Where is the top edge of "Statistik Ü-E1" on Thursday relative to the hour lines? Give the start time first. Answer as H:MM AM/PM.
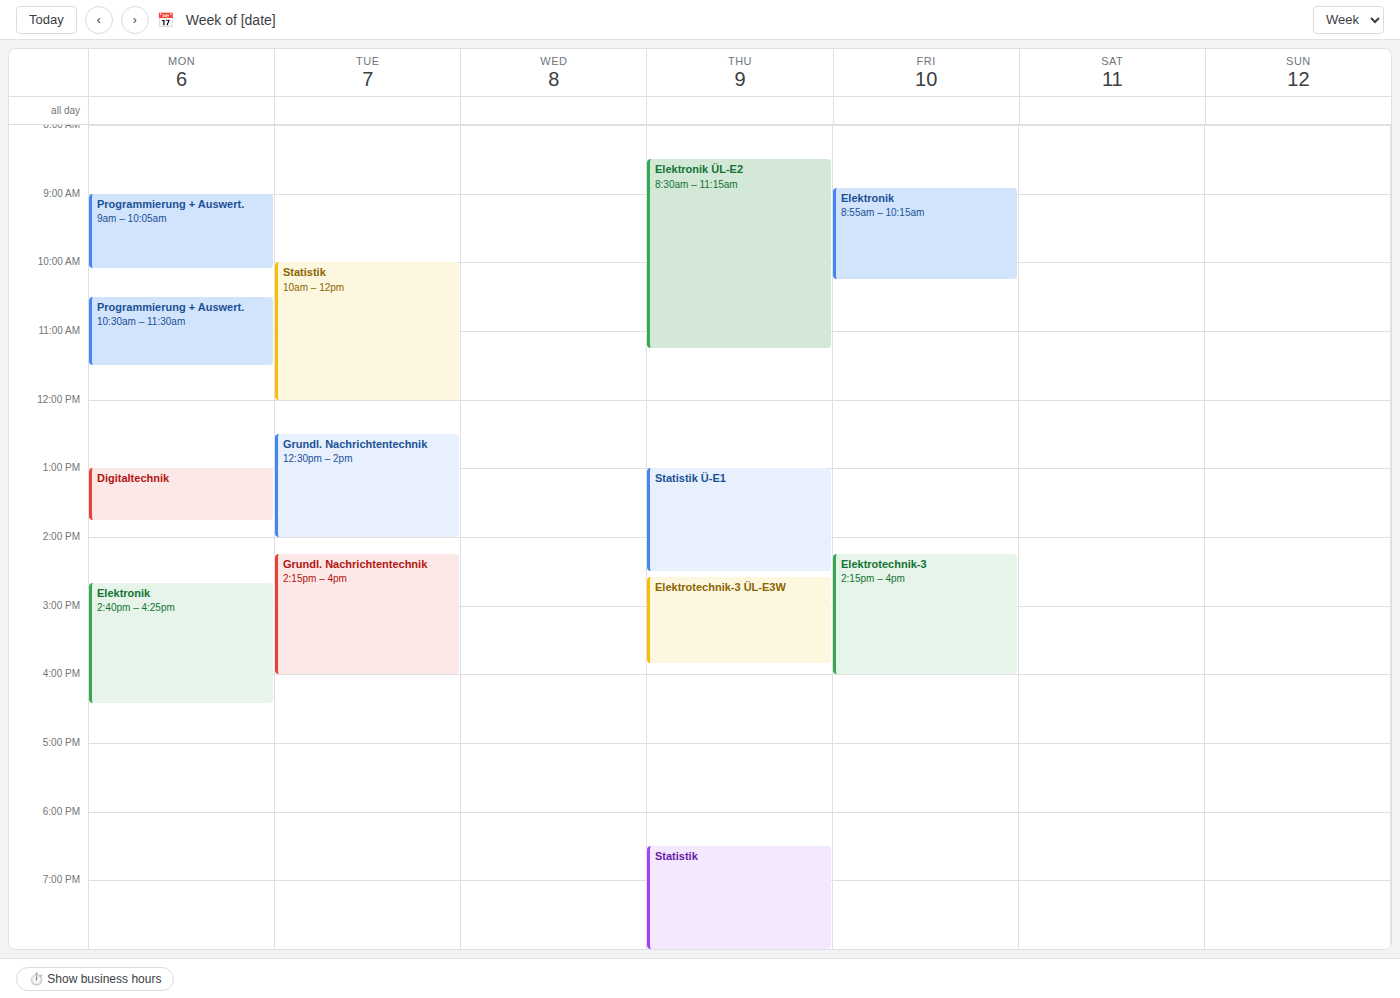
1:00 PM -- exactly on the 1 PM line.